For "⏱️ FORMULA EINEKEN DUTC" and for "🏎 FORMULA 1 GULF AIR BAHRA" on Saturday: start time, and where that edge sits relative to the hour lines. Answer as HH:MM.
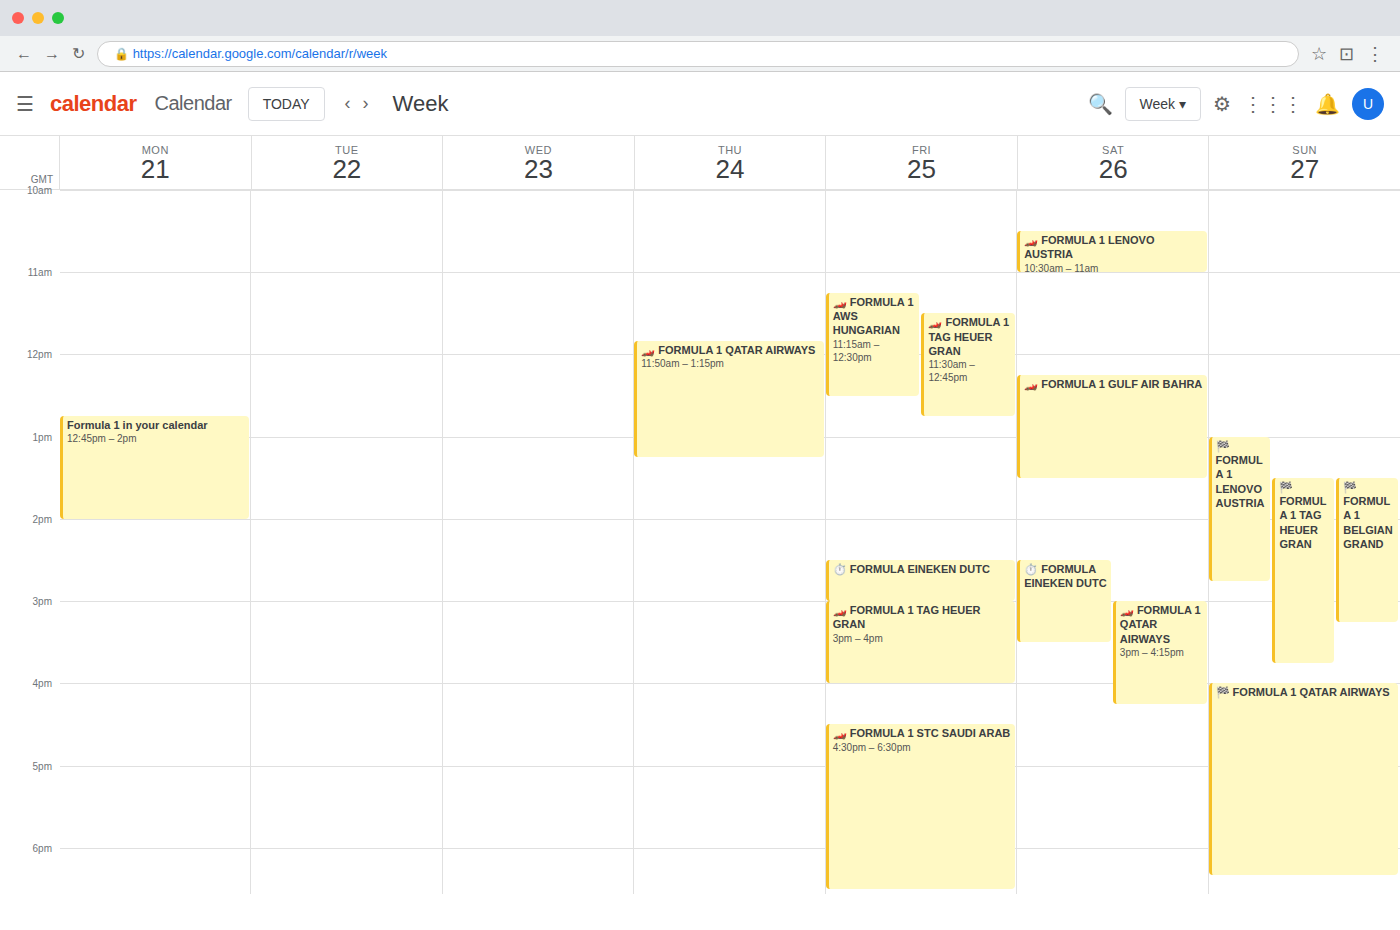
"⏱️ FORMULA EINEKEN DUTC": 14:30, halfway between the 14:00 and 15:00 lines. "🏎 FORMULA 1 GULF AIR BAHRA": 12:15, neither: a quarter of the way from the 12:00 line to the 13:00 line.